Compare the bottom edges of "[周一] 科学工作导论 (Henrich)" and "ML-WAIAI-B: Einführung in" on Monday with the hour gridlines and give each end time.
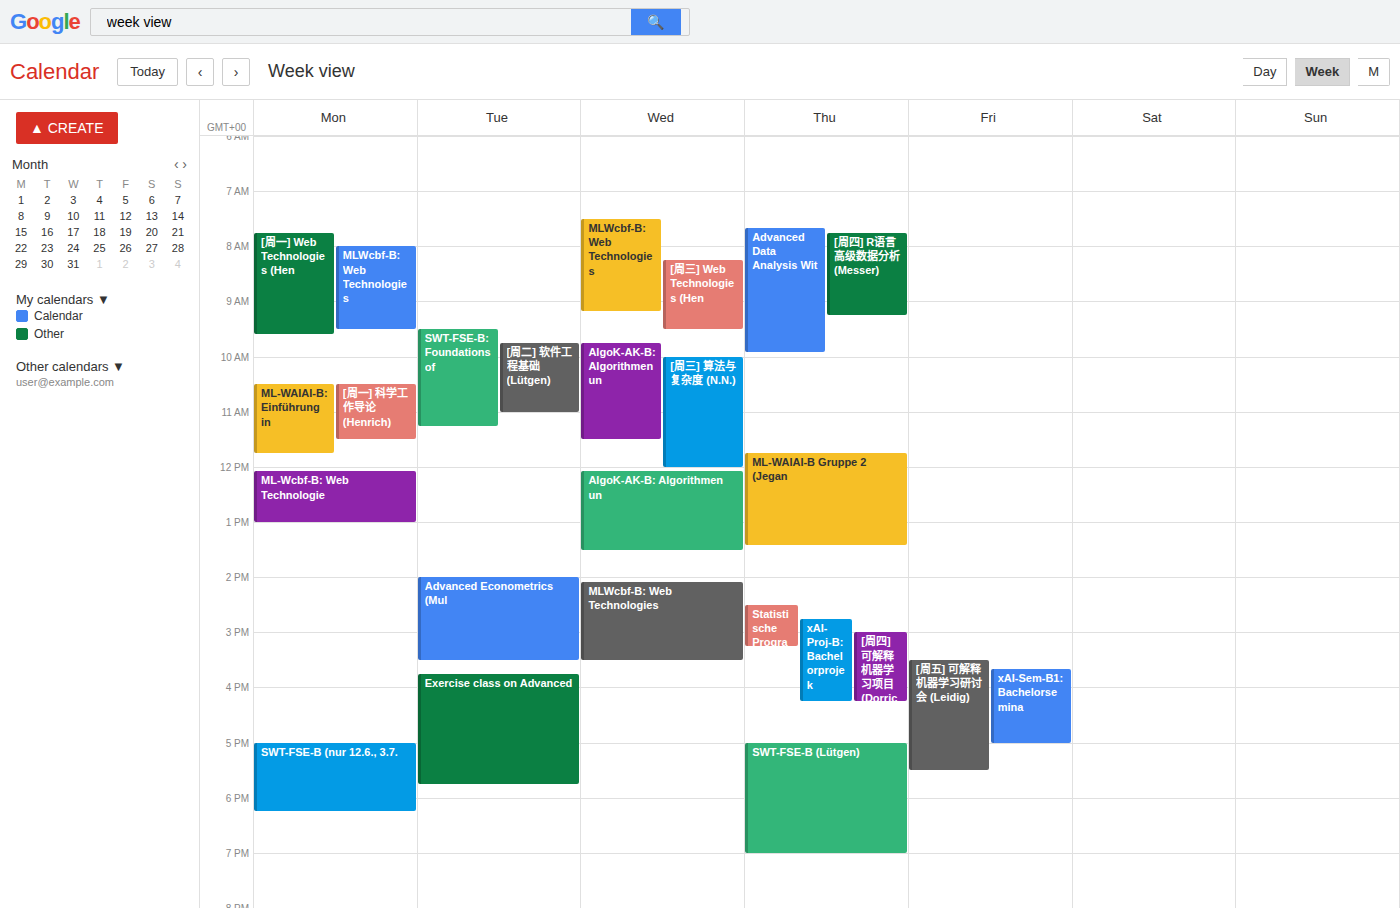
"[周一] 科学工作导论 (Henrich)": 11:30 AM, halfway between the 11 AM and 12 PM lines. "ML-WAIAI-B: Einführung in": 11:45 AM, neither: three quarters of the way from the 11 AM line to the 12 PM line.